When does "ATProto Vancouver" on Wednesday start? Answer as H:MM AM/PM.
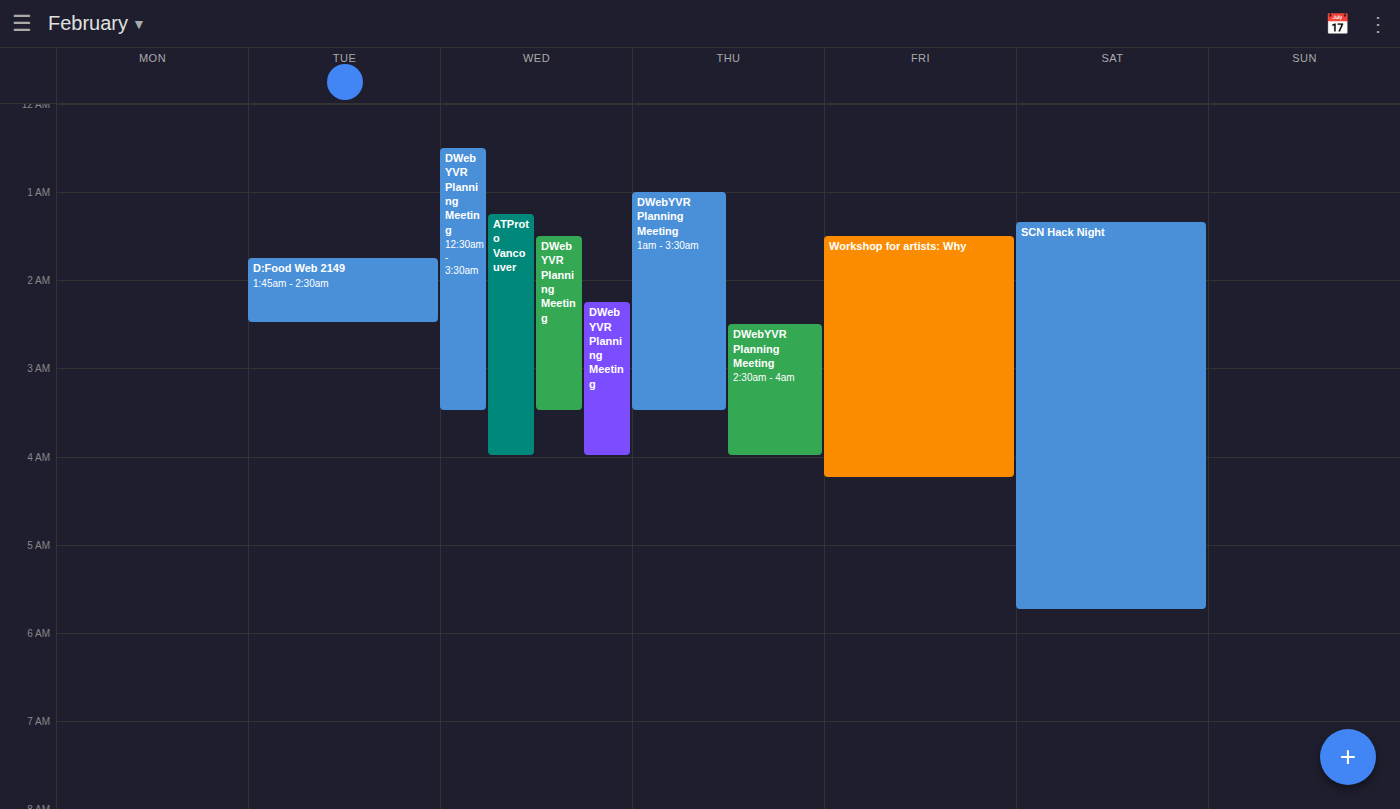
1:15 AM